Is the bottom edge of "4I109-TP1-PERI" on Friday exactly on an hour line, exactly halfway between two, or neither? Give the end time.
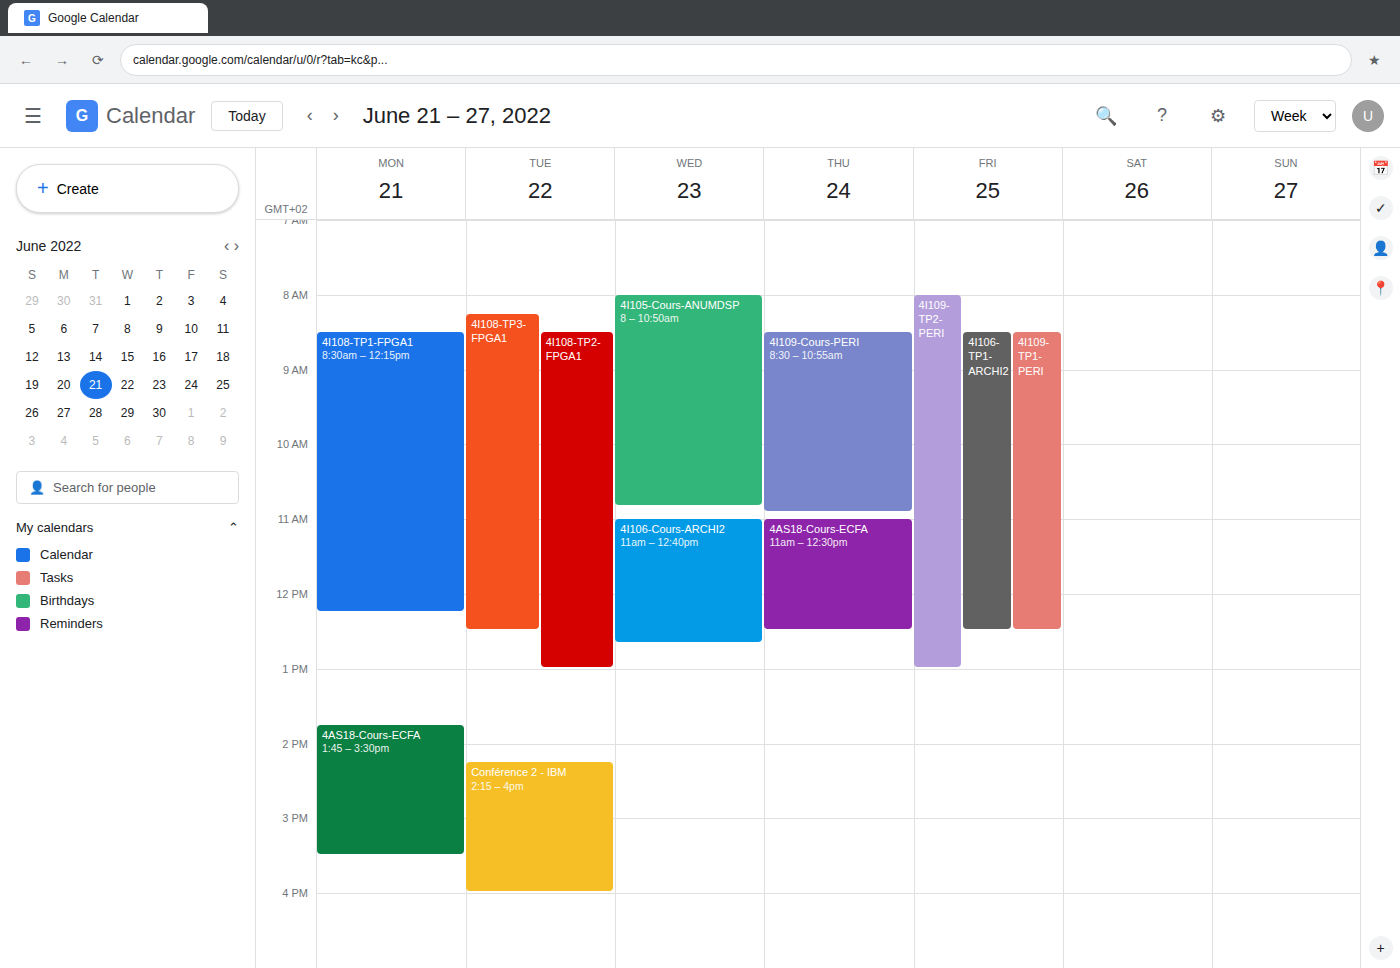
12:30 PM -- halfway between the 12 PM and 1 PM lines.